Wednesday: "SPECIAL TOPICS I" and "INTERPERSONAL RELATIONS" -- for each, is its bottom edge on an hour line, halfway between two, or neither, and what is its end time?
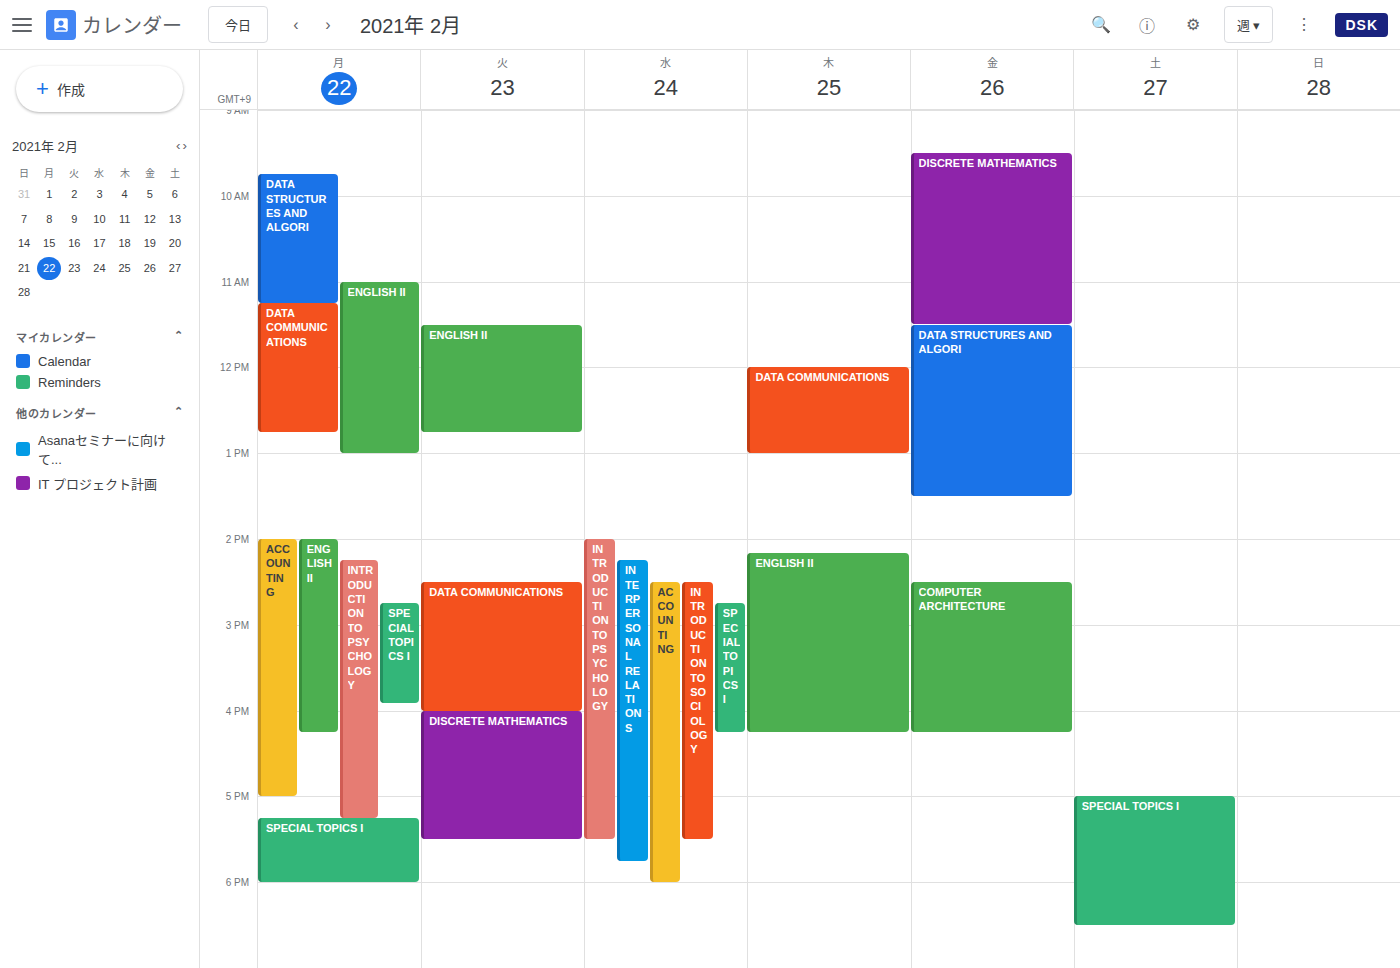
"SPECIAL TOPICS I": 4:15 PM, neither: a quarter of the way from the 4 PM line to the 5 PM line. "INTERPERSONAL RELATIONS": 5:45 PM, neither: three quarters of the way from the 5 PM line to the 6 PM line.